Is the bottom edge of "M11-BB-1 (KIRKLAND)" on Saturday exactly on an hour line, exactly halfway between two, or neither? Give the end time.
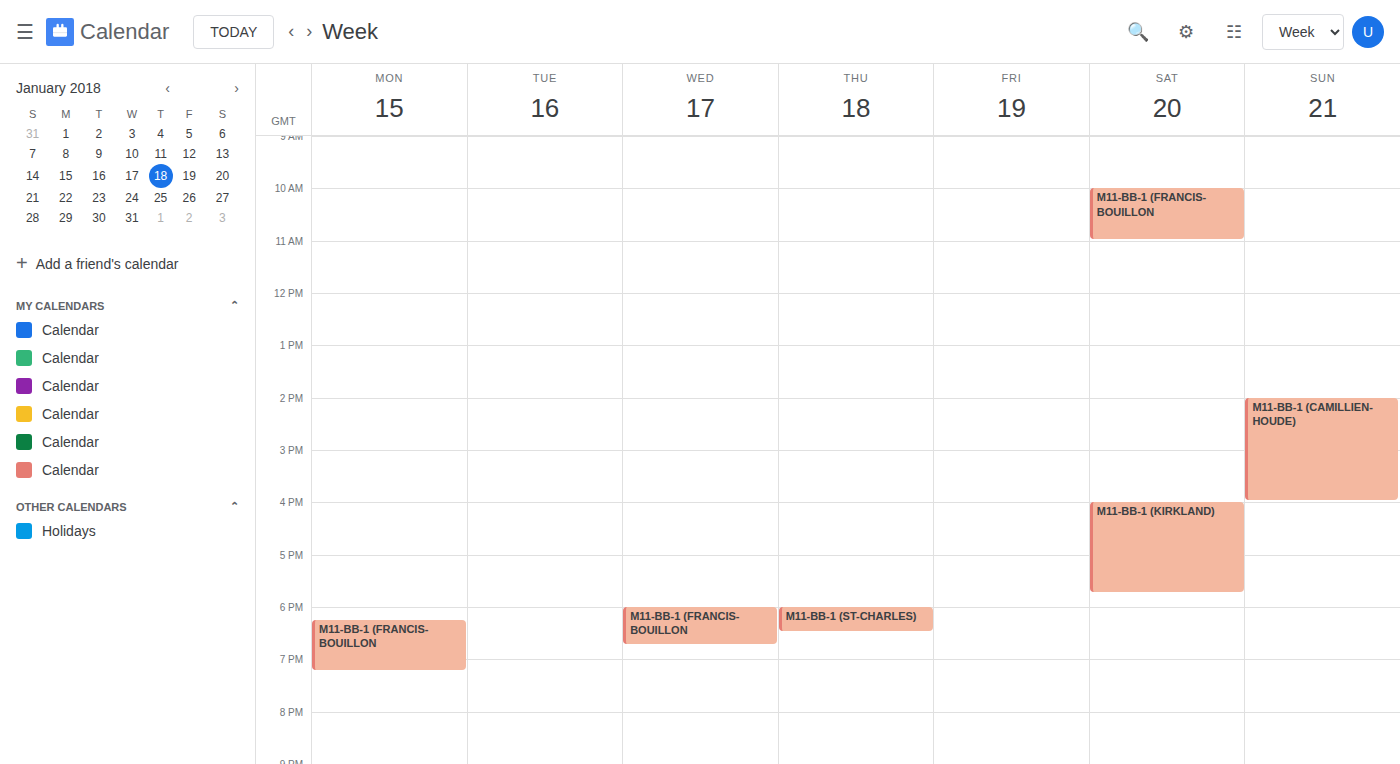
5:45 PM -- neither: three quarters of the way from the 5 PM line to the 6 PM line.